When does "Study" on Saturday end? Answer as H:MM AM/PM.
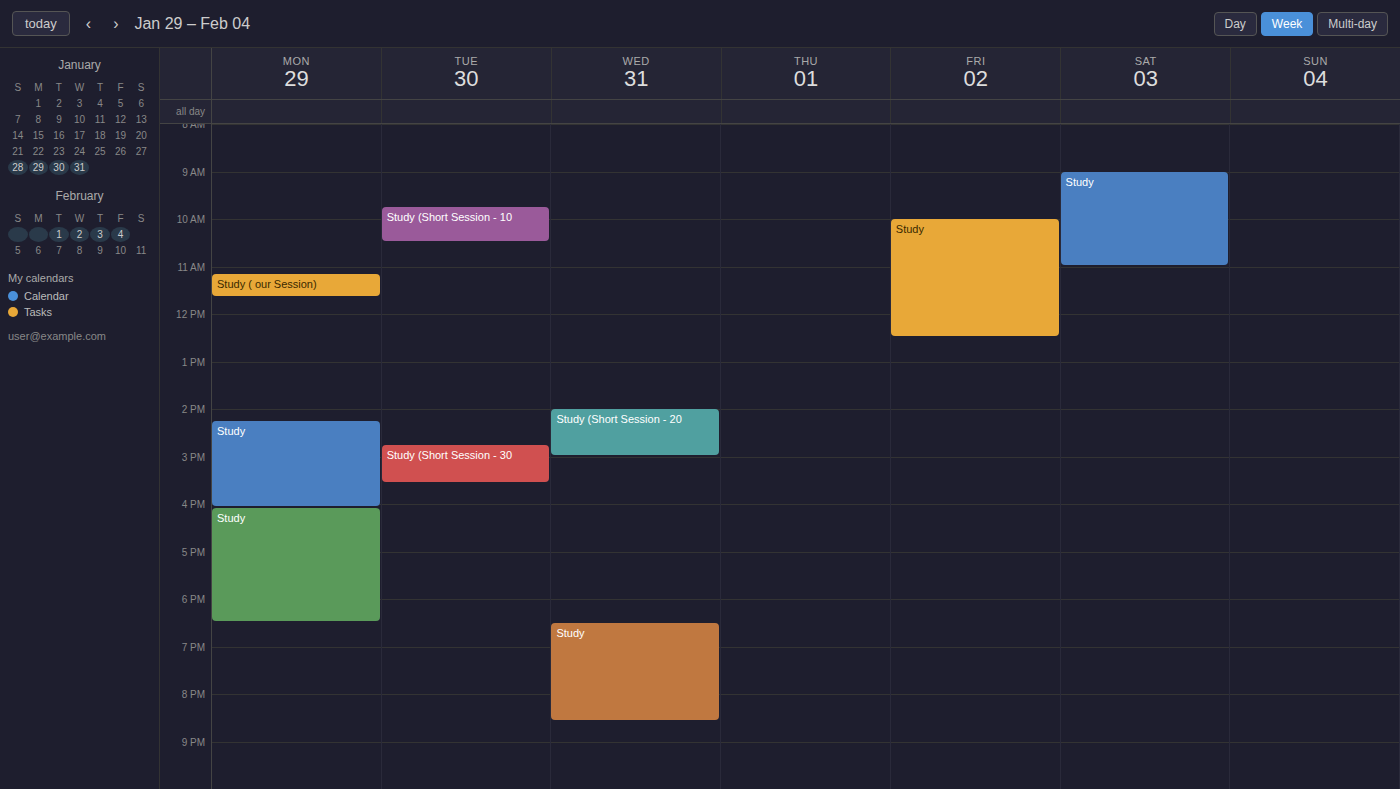
11:00 AM